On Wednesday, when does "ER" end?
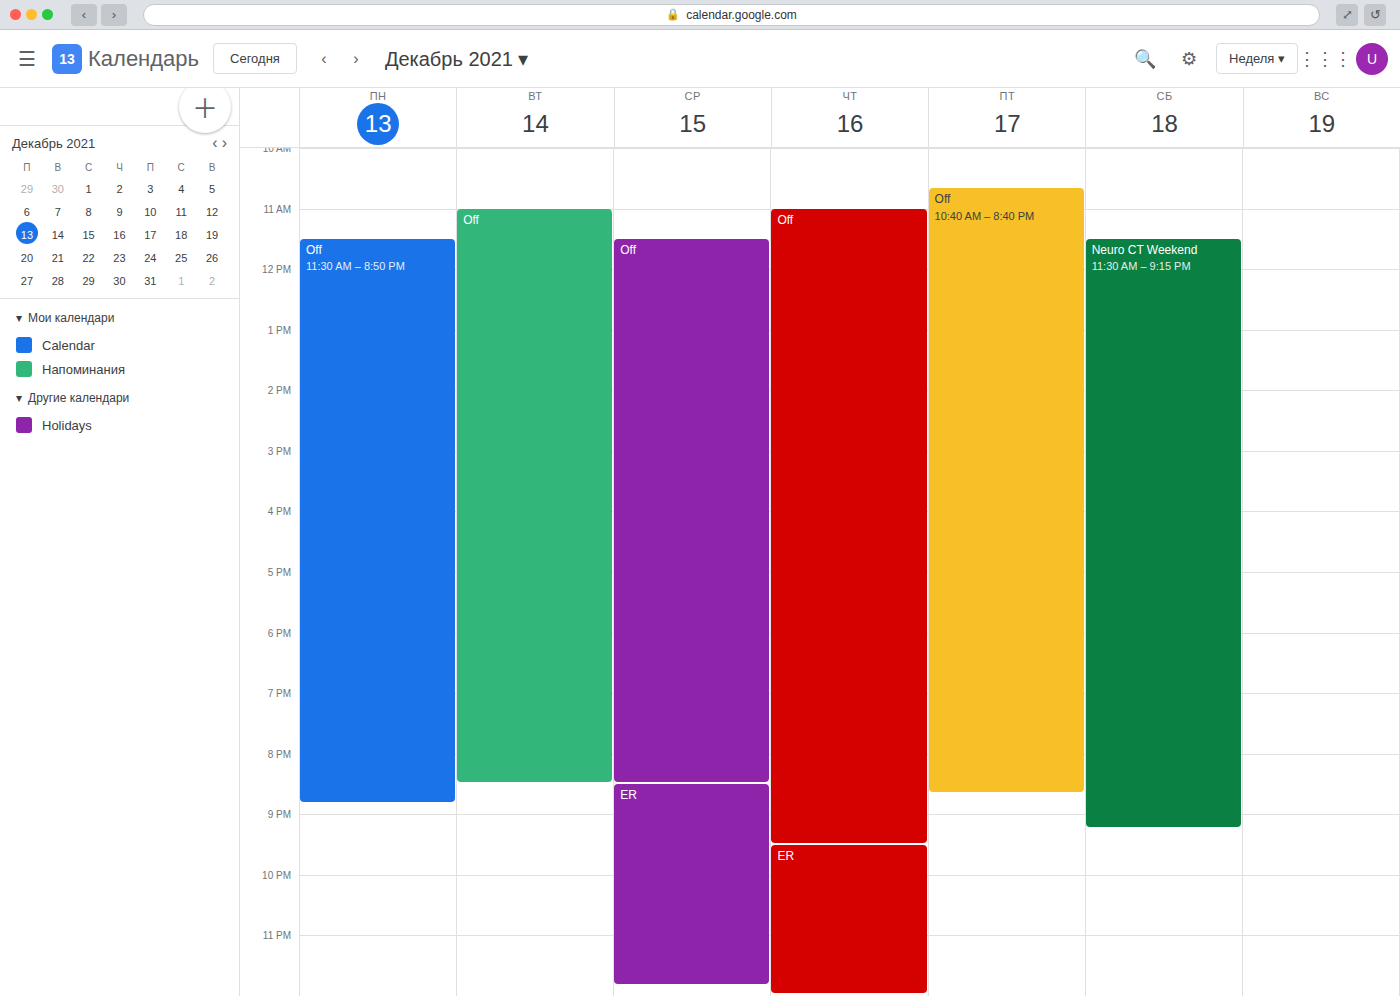
11:50 PM